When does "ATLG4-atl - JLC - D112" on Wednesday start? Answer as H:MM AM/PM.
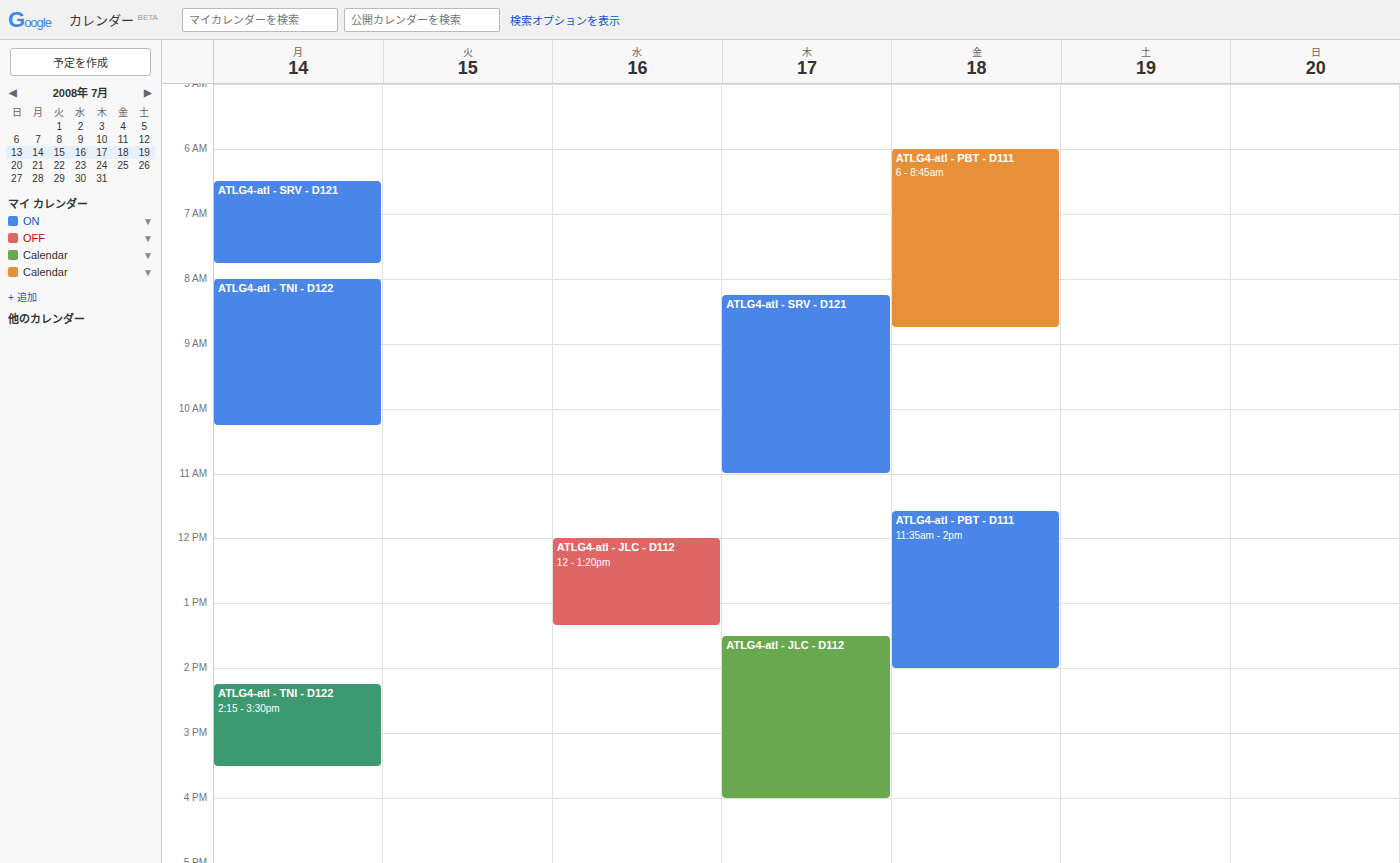
12:00 PM